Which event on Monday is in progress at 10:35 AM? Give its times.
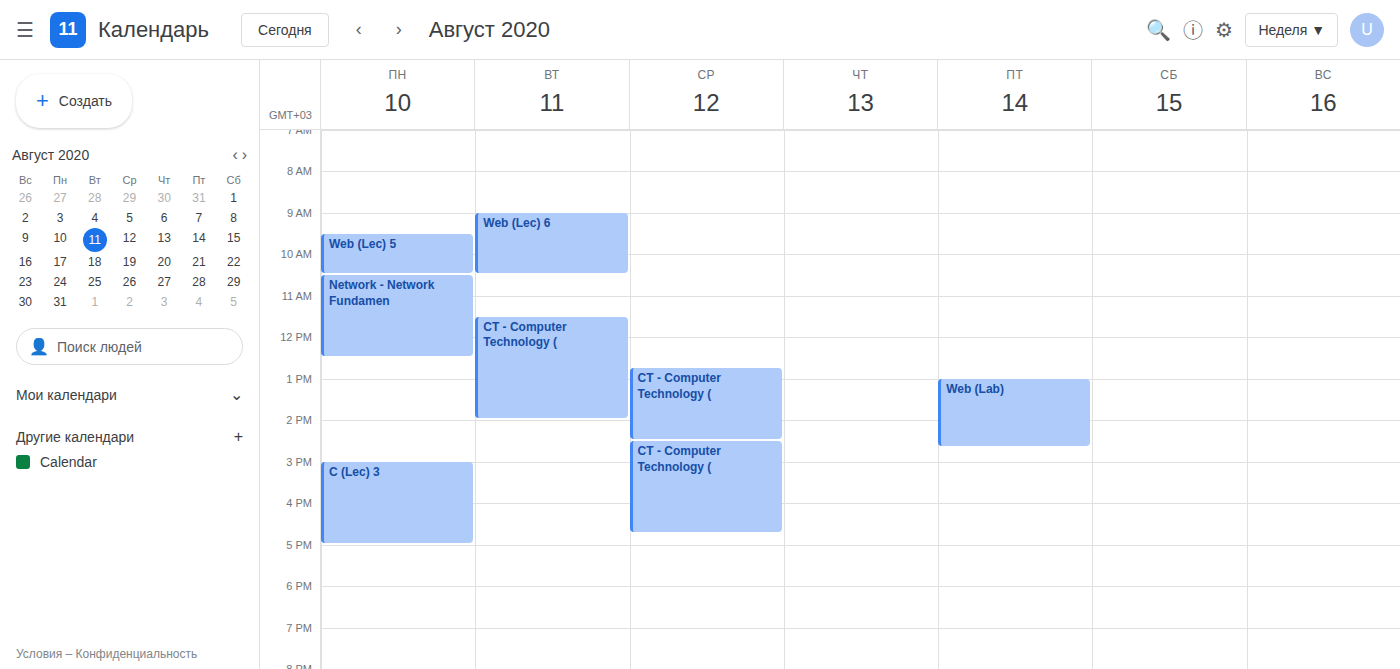
"Network - Network Fundamen", 10:30 AM to 12:30 PM